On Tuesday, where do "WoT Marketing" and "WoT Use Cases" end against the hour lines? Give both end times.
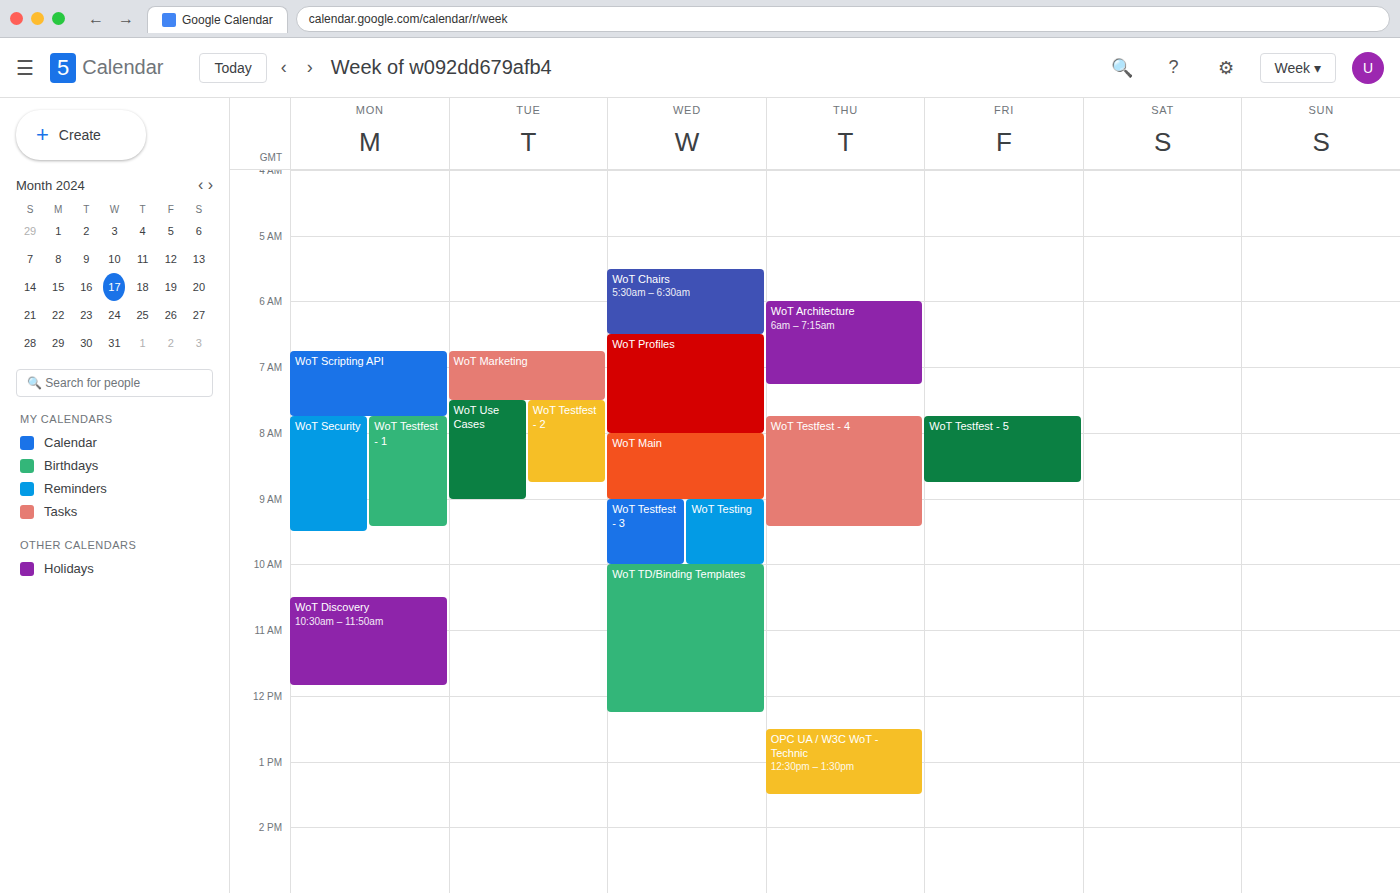
"WoT Marketing": 7:30 AM, halfway between the 7 AM and 8 AM lines. "WoT Use Cases": 9:00 AM, exactly on the 9 AM line.